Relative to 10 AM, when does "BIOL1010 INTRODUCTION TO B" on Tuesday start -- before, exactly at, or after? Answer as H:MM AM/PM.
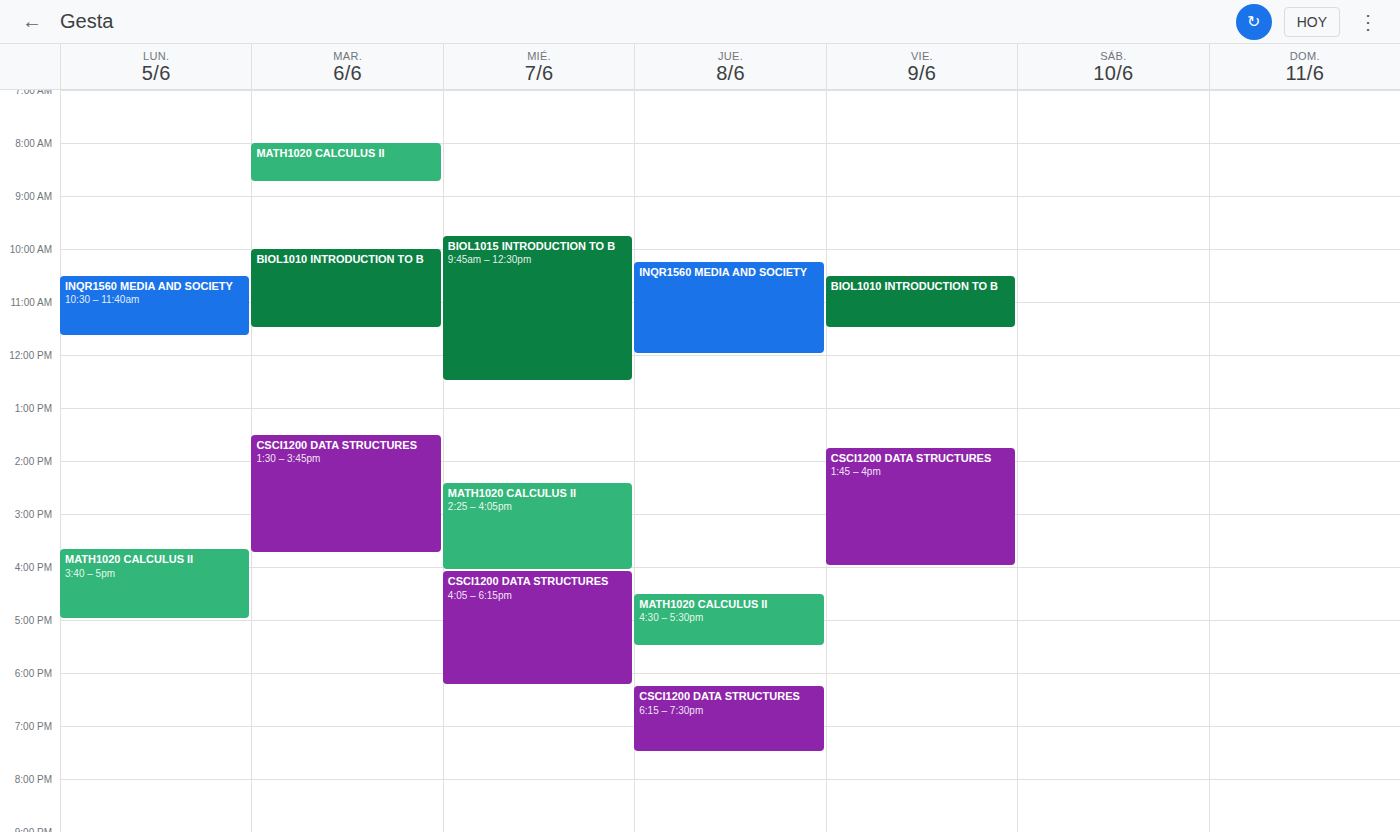
10:00 AM -- exactly at 10 AM, on the 10 AM line.